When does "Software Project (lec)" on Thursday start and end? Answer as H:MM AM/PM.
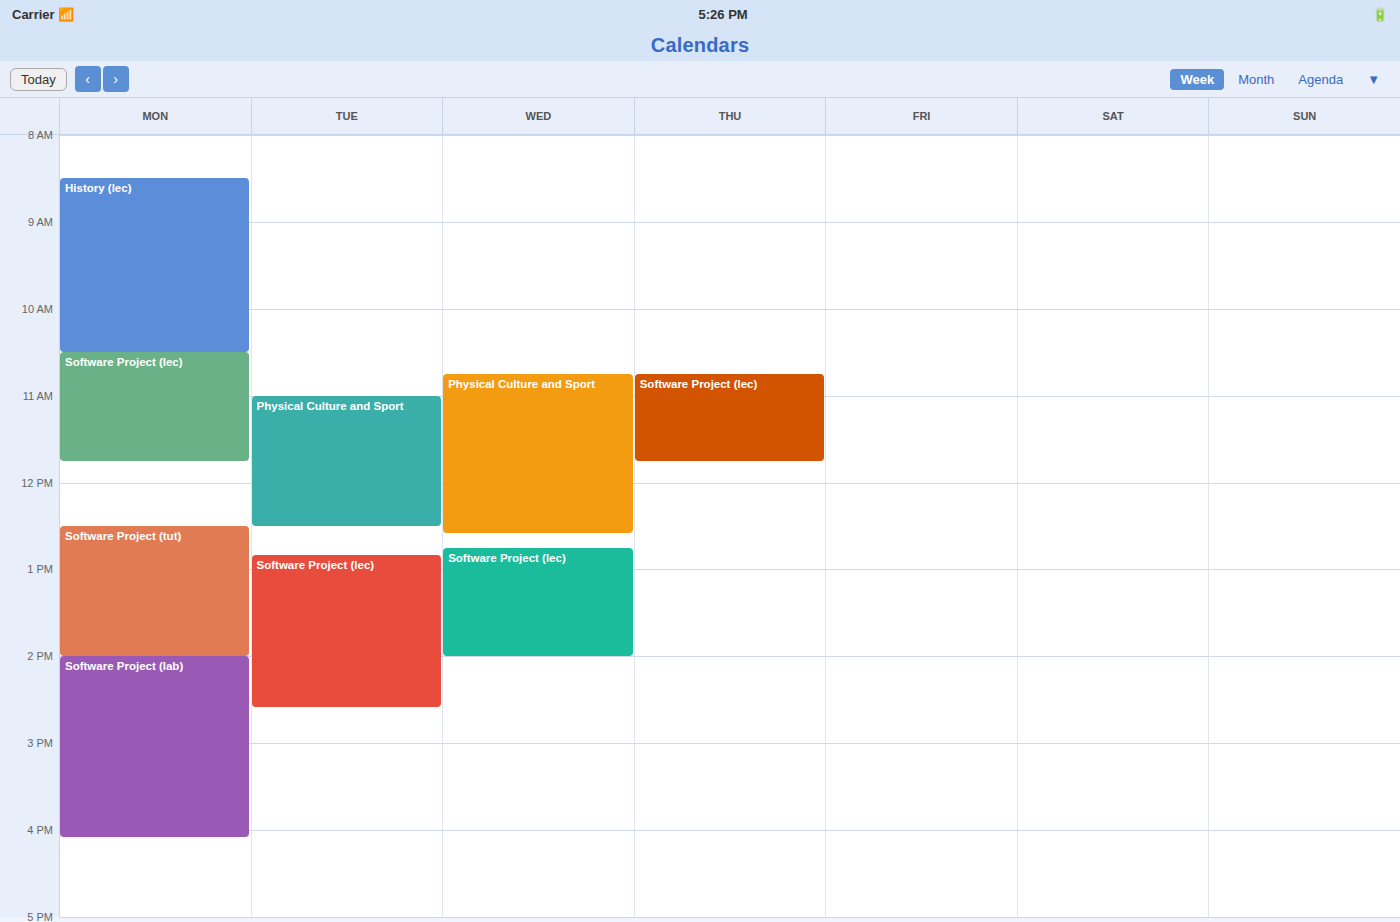
10:45 AM to 11:45 AM